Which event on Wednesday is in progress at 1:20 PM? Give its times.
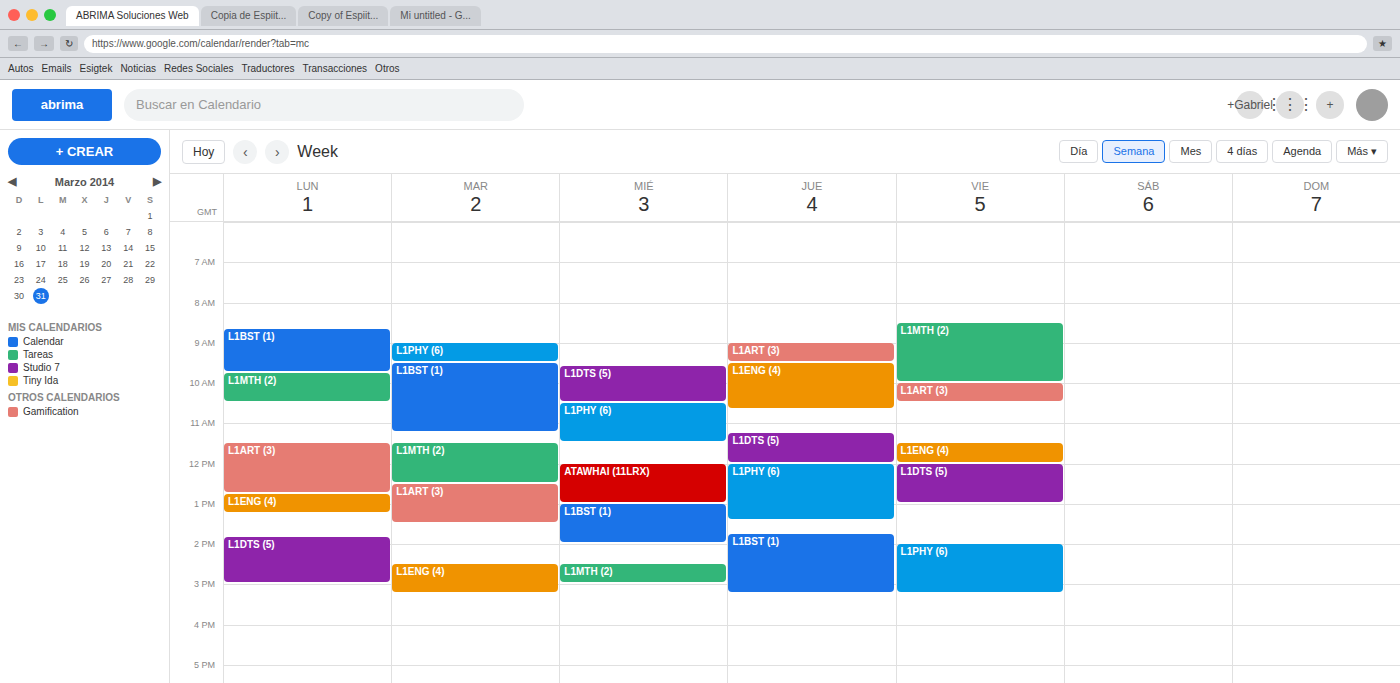
"L1BST (1)", 1:00 PM to 2:00 PM